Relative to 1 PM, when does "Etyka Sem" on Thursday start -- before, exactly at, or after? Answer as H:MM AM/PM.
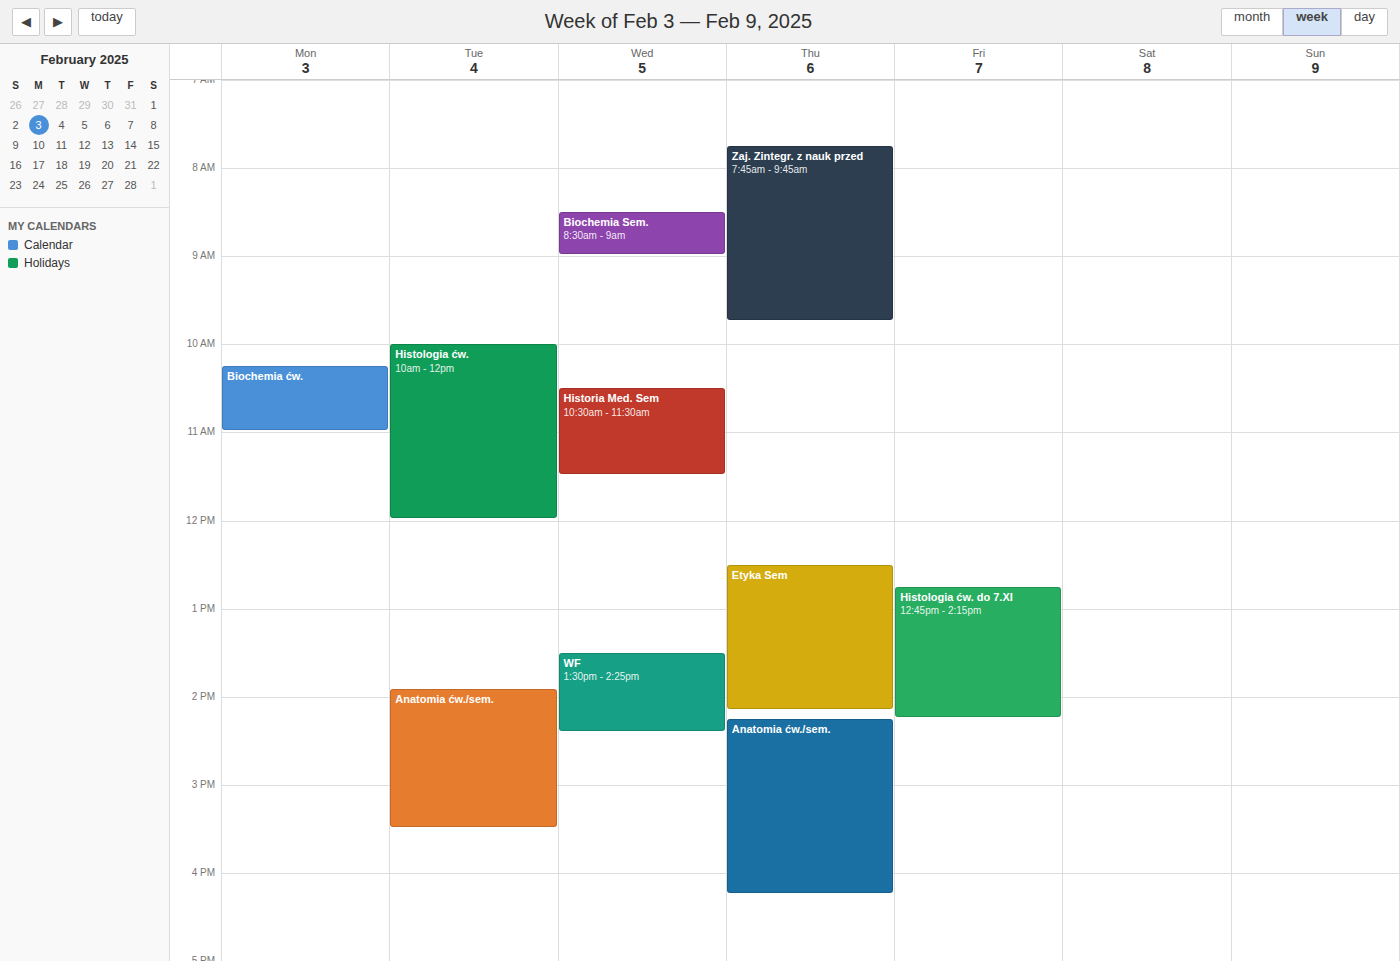
12:30 PM -- before 1 PM, 30 minutes above the 1 PM line.